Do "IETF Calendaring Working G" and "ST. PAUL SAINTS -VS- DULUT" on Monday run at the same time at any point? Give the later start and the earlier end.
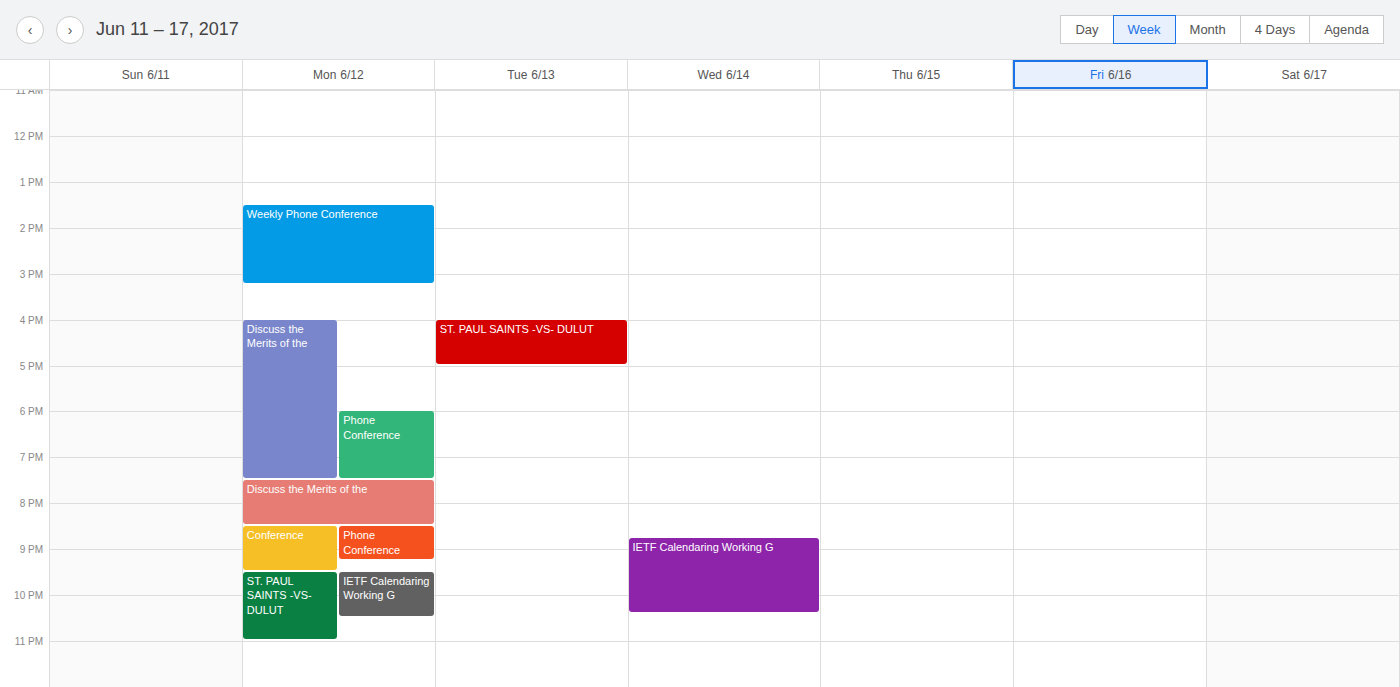
"IETF Calendaring Working G" runs 9:30 PM to 10:30 PM, inside "ST. PAUL SAINTS -VS- DULUT" -- they overlap.